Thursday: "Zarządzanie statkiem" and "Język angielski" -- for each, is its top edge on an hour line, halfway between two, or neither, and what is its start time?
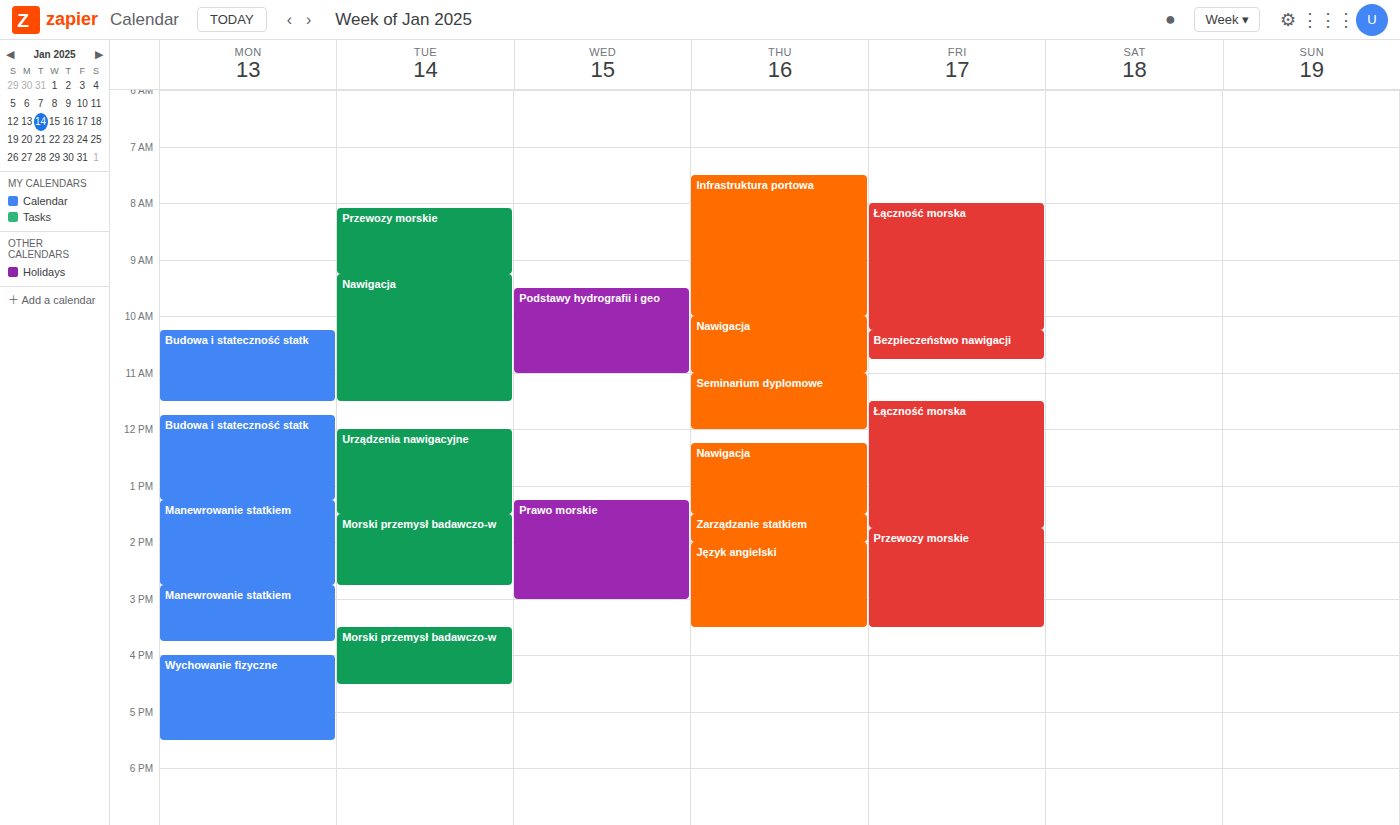
"Zarządzanie statkiem": 1:30 PM, halfway between the 1 PM and 2 PM lines. "Język angielski": 2:00 PM, exactly on the 2 PM line.